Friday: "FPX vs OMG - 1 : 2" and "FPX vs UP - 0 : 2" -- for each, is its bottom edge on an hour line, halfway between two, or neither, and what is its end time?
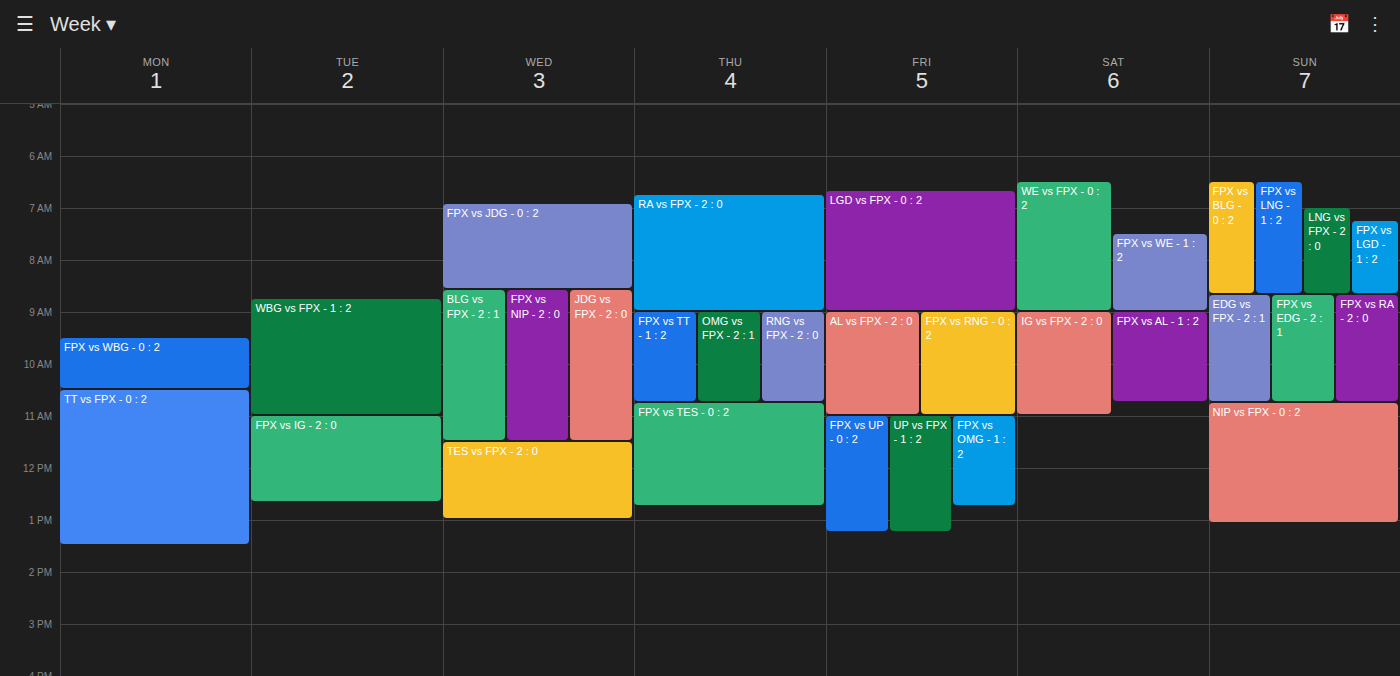
"FPX vs OMG - 1 : 2": 12:45 PM, neither: three quarters of the way from the 12 PM line to the 1 PM line. "FPX vs UP - 0 : 2": 1:15 PM, neither: a quarter of the way from the 1 PM line to the 2 PM line.